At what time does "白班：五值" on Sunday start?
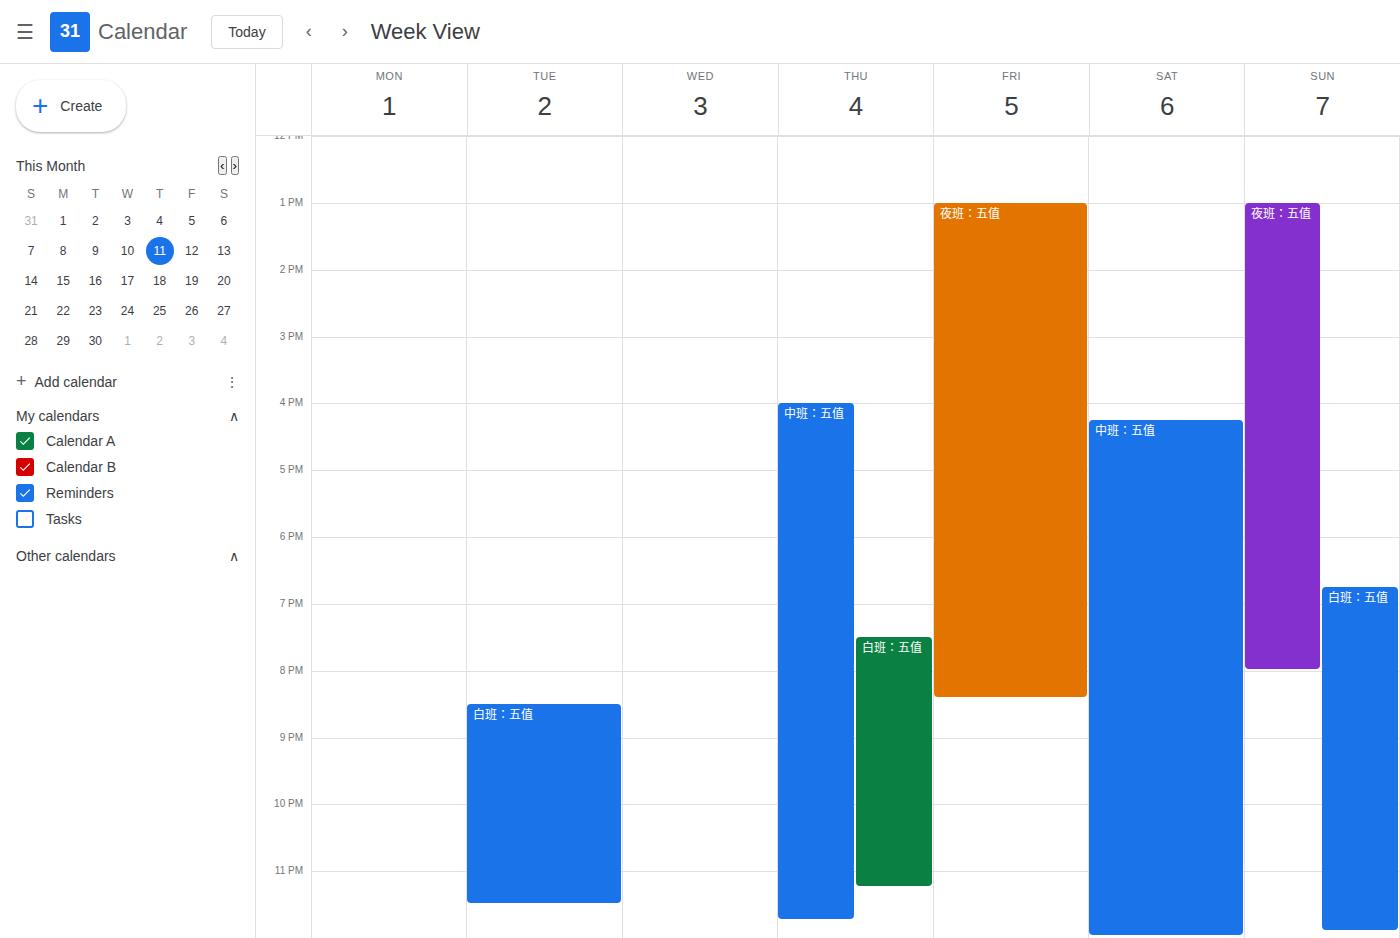
18:45